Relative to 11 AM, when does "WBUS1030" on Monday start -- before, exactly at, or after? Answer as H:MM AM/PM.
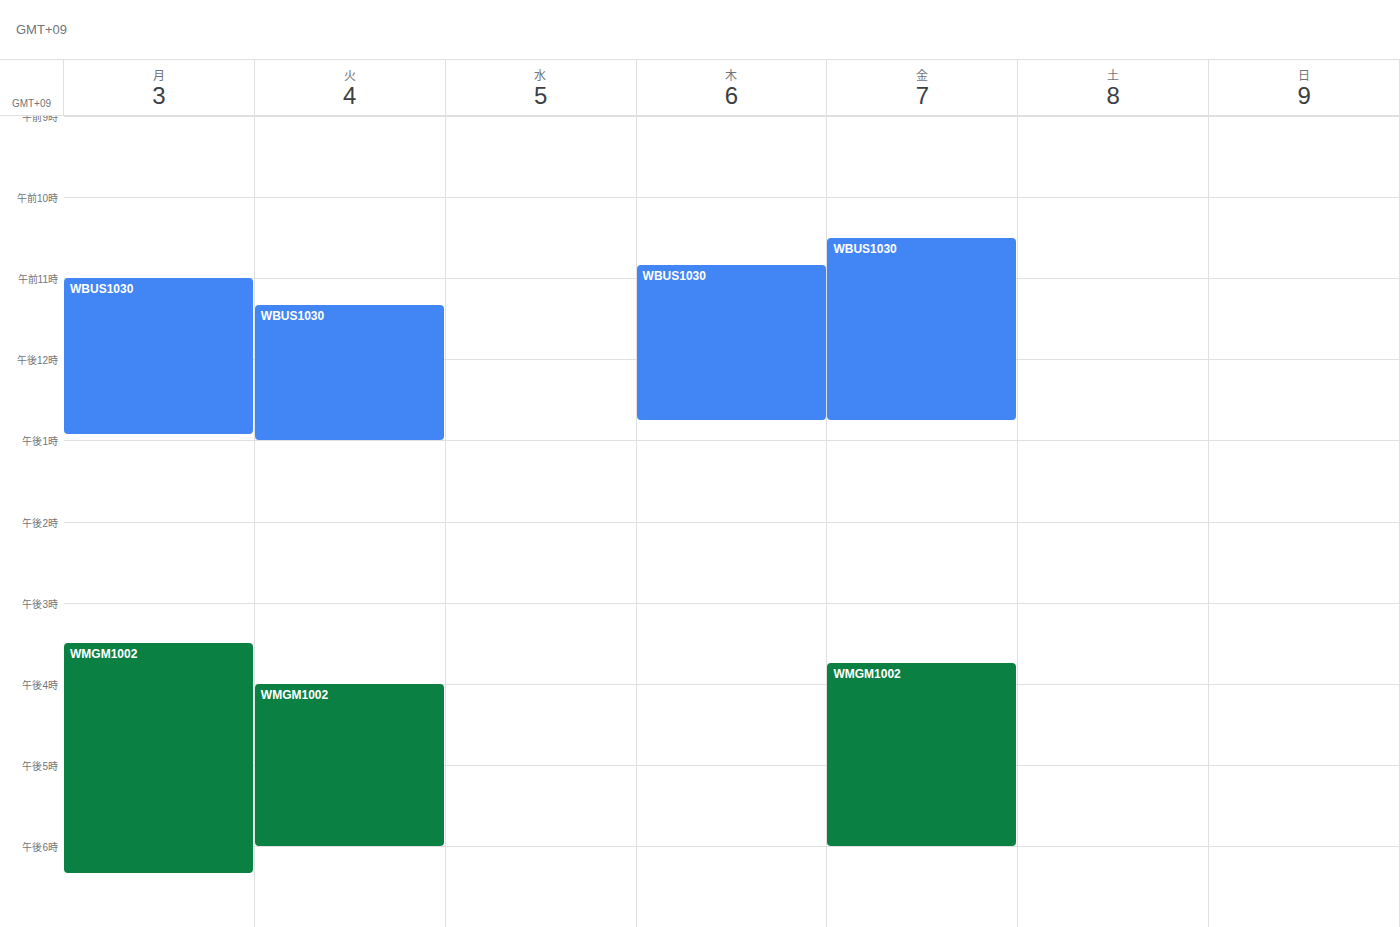
11:00 AM -- exactly at 11 AM, on the 11 AM line.